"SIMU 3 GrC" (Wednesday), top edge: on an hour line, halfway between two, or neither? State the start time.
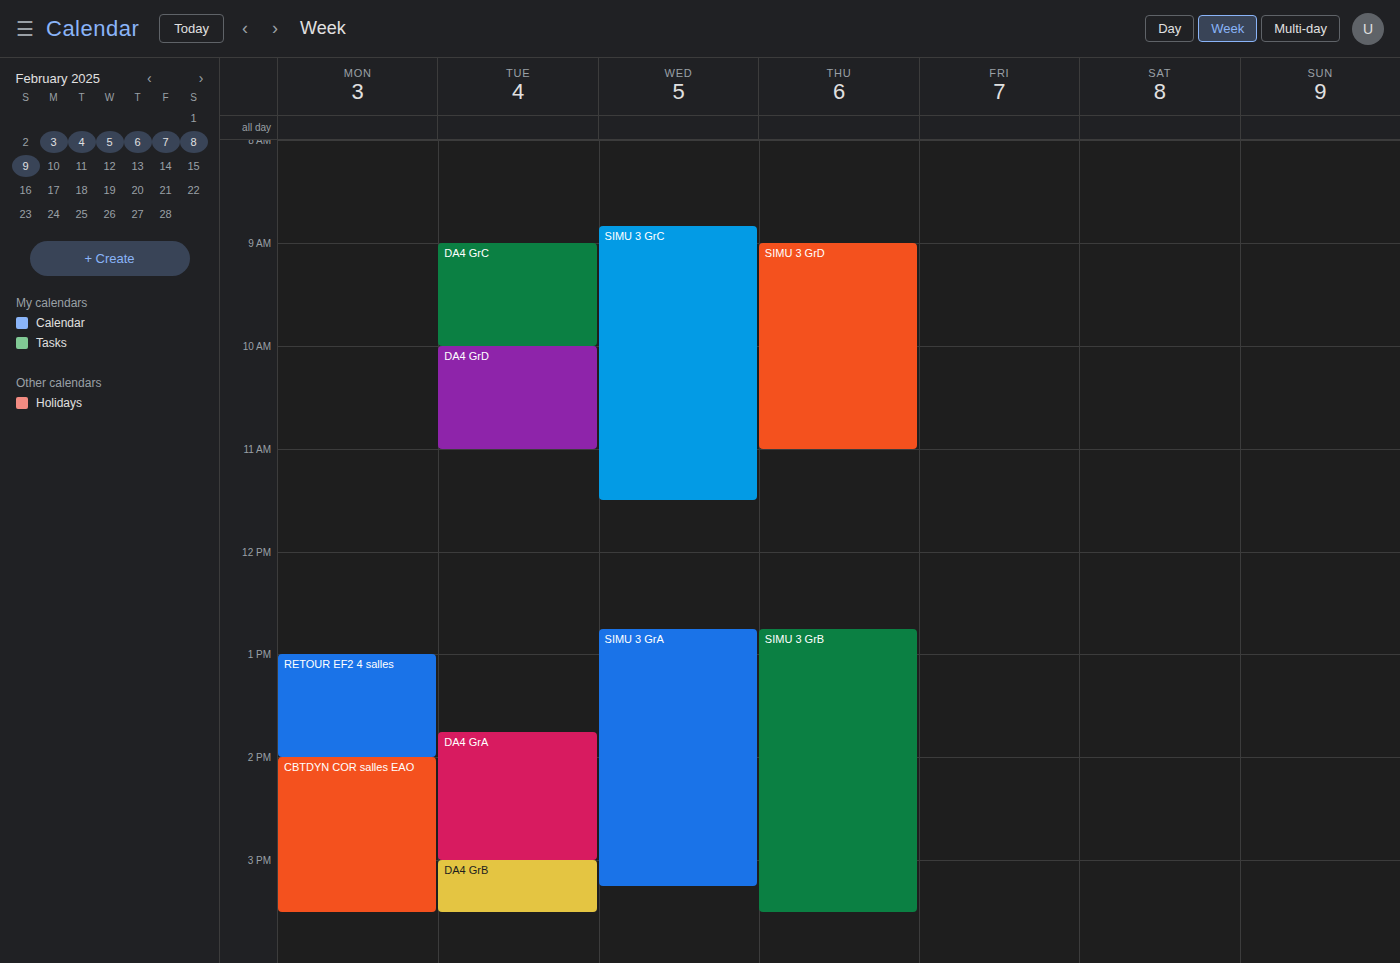
8:50 AM -- neither: 50 minutes below the 8 AM line and 10 minutes above the 9 AM line.